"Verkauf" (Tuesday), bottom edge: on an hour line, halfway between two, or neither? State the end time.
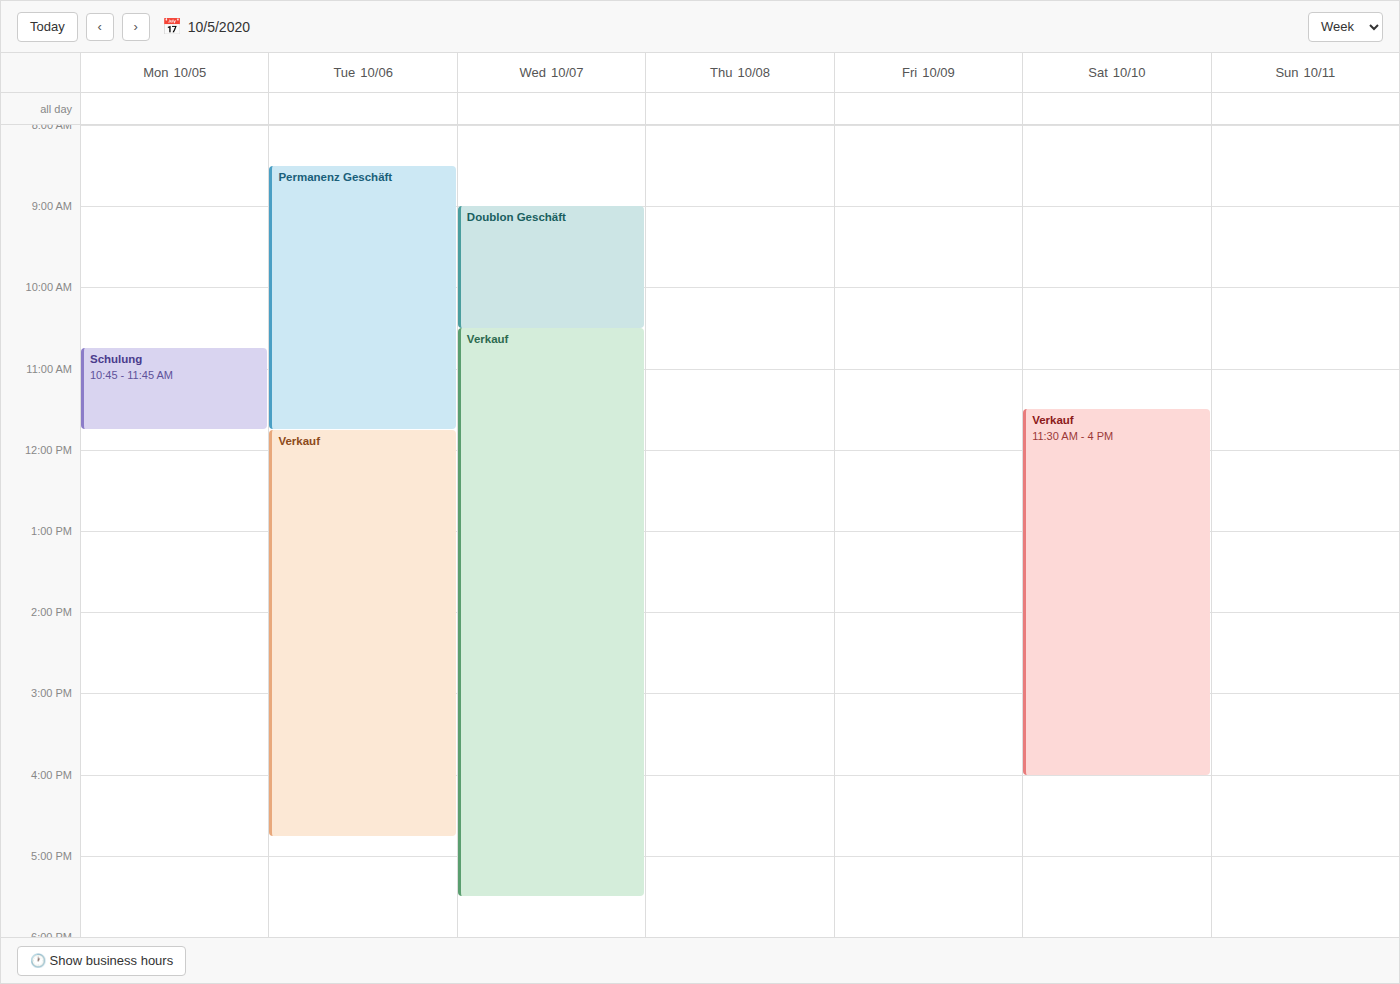
4:45 PM -- neither: three quarters of the way from the 4 PM line to the 5 PM line.